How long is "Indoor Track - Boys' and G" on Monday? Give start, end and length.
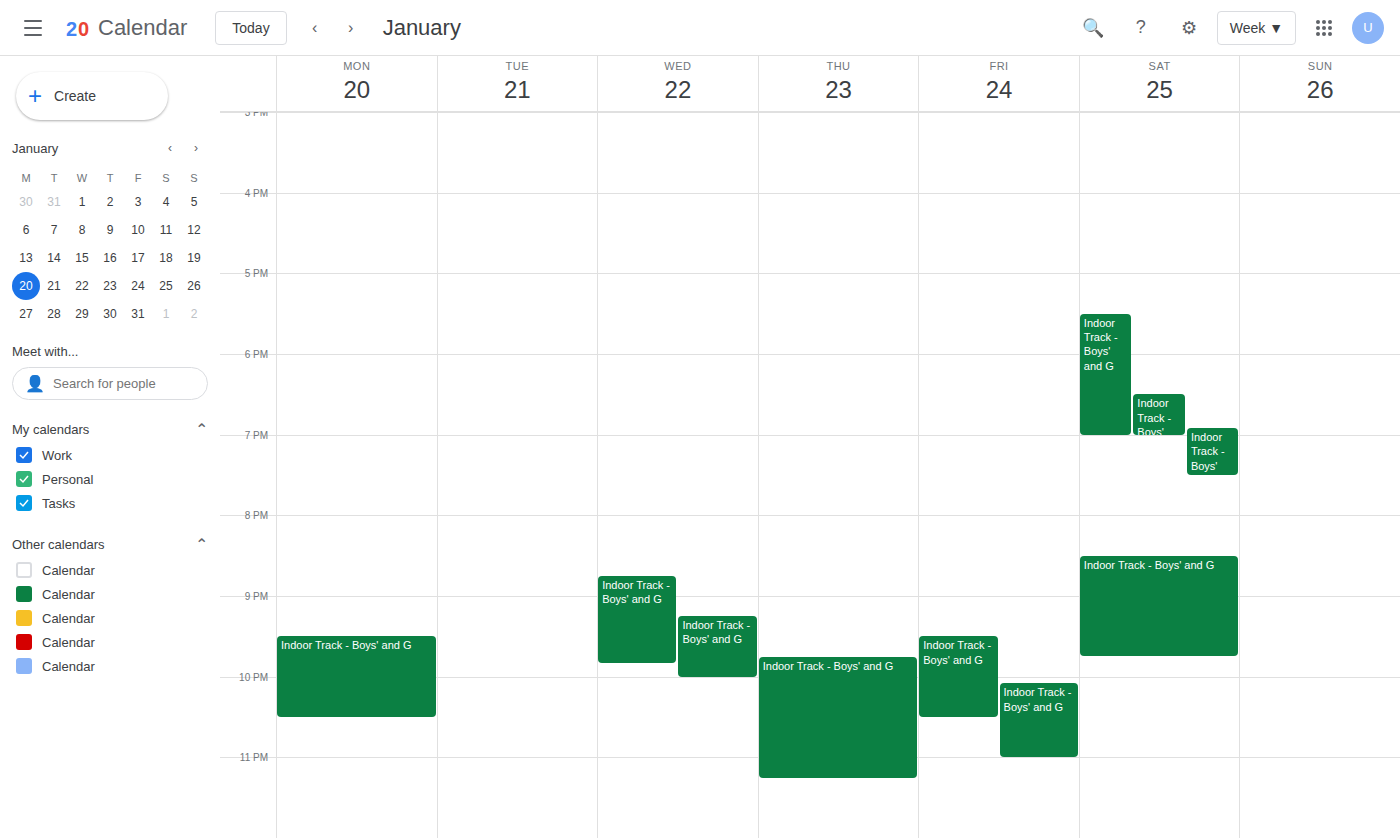
9:30 PM to 10:30 PM, 1 hour